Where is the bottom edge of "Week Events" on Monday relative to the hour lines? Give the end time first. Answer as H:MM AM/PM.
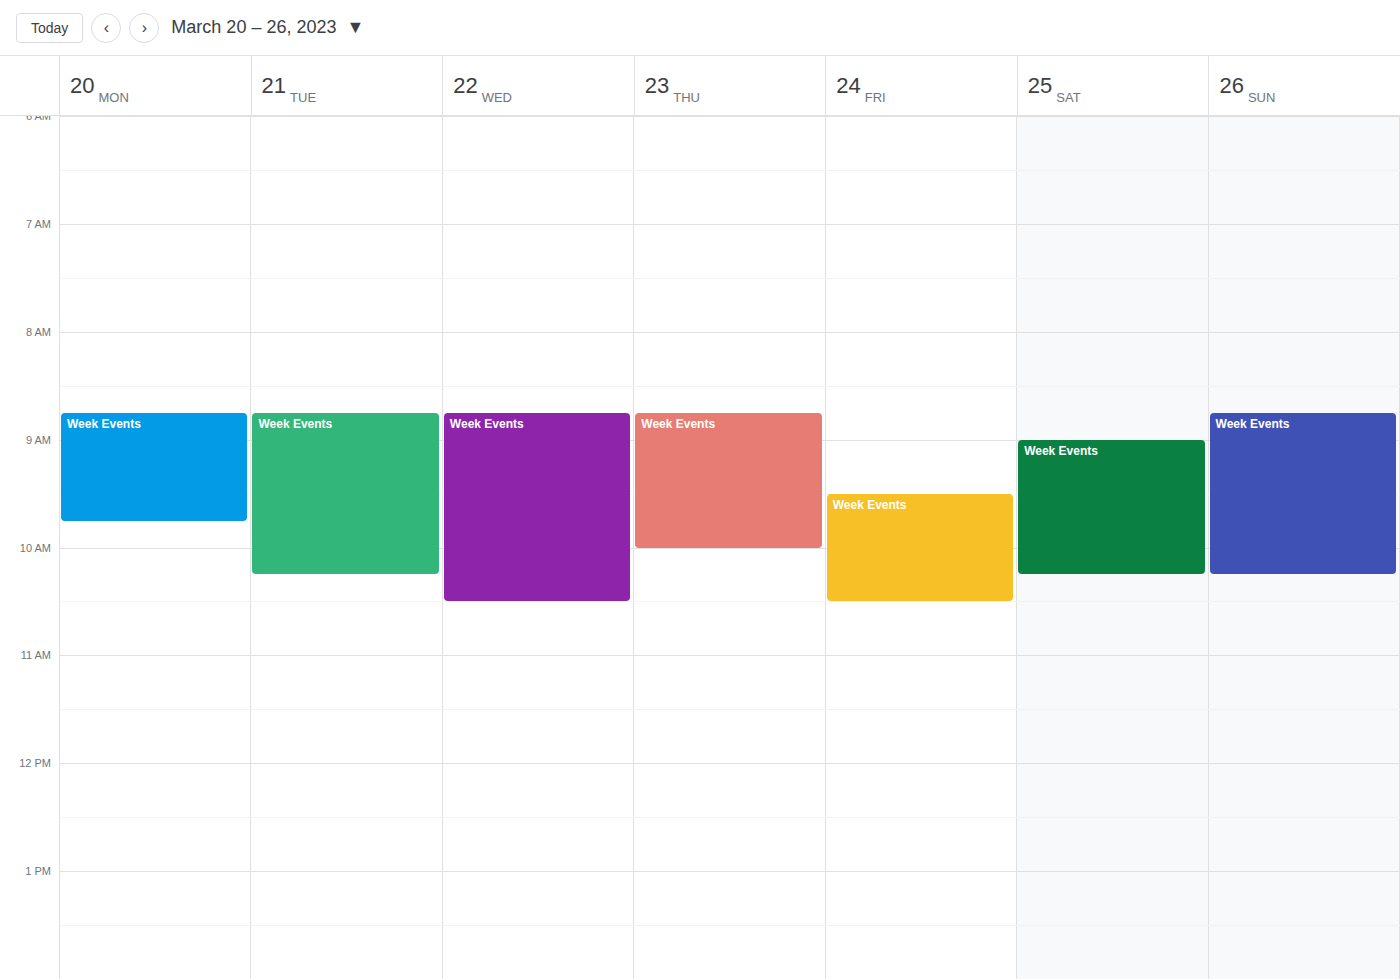
9:45 AM -- neither: three quarters of the way from the 9 AM line to the 10 AM line.